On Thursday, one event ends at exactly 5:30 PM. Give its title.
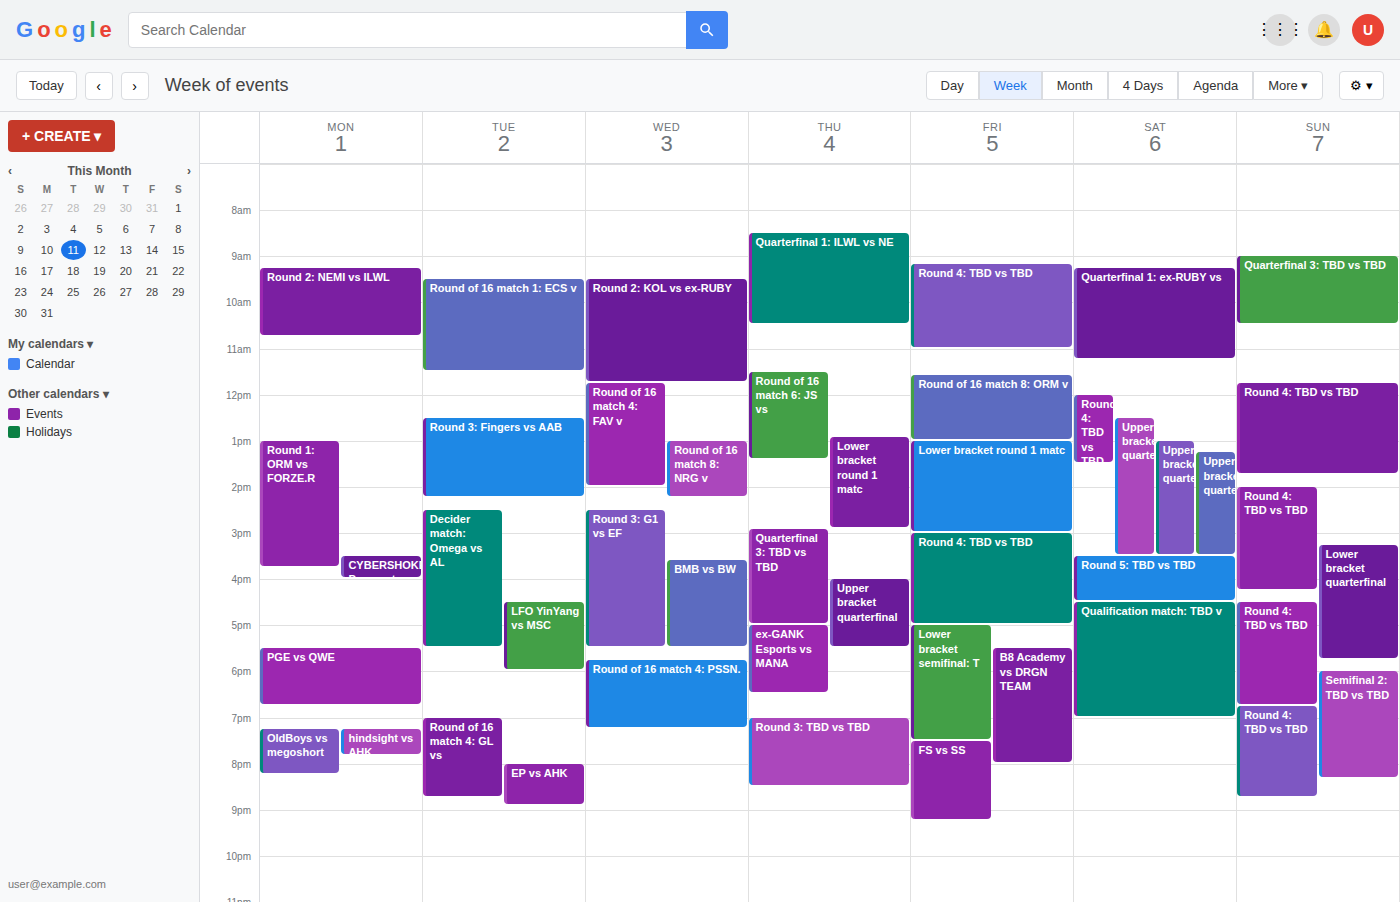
"Upper bracket quarterfinal"